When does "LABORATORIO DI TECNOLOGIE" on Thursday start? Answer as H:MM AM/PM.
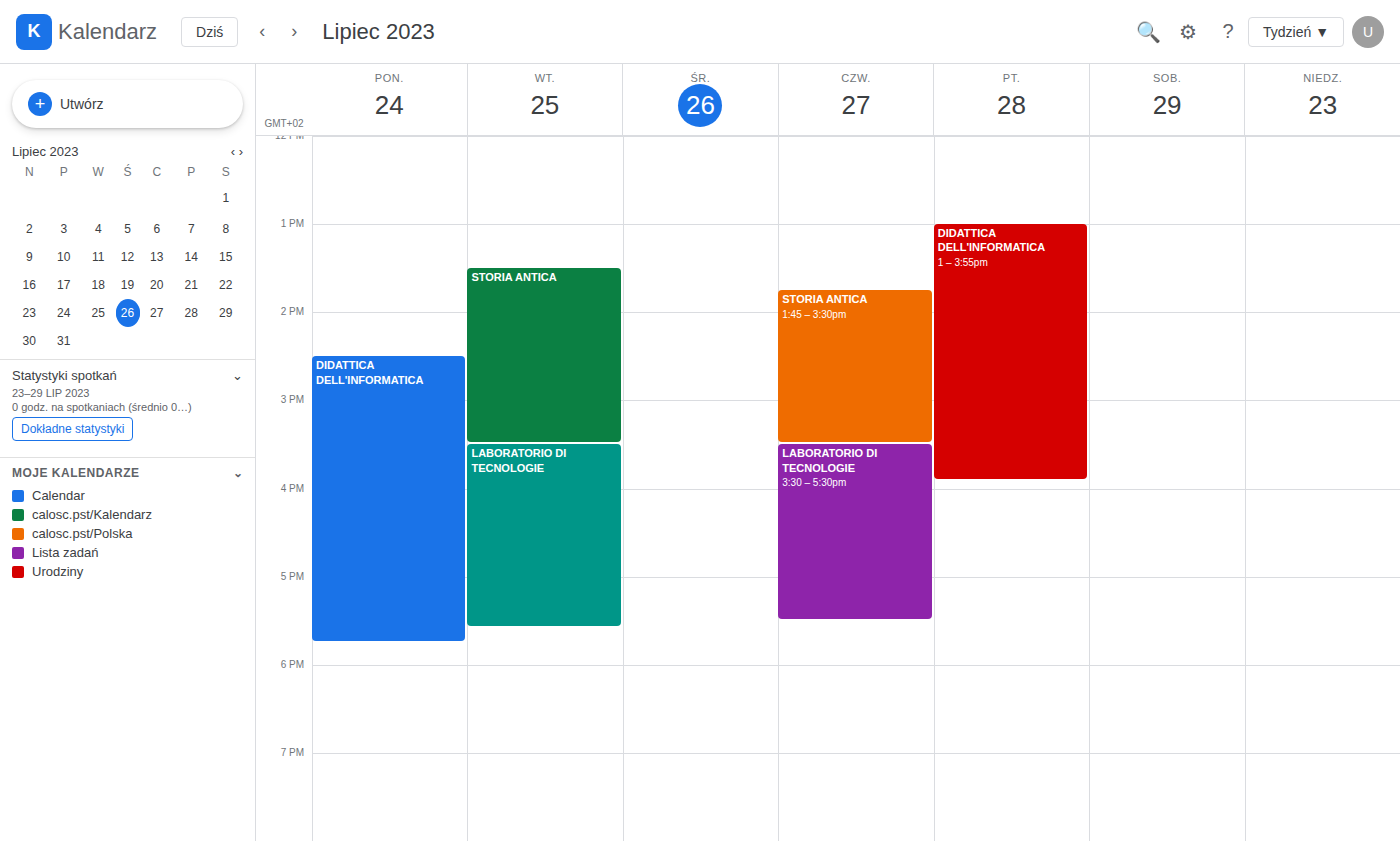
3:30 PM